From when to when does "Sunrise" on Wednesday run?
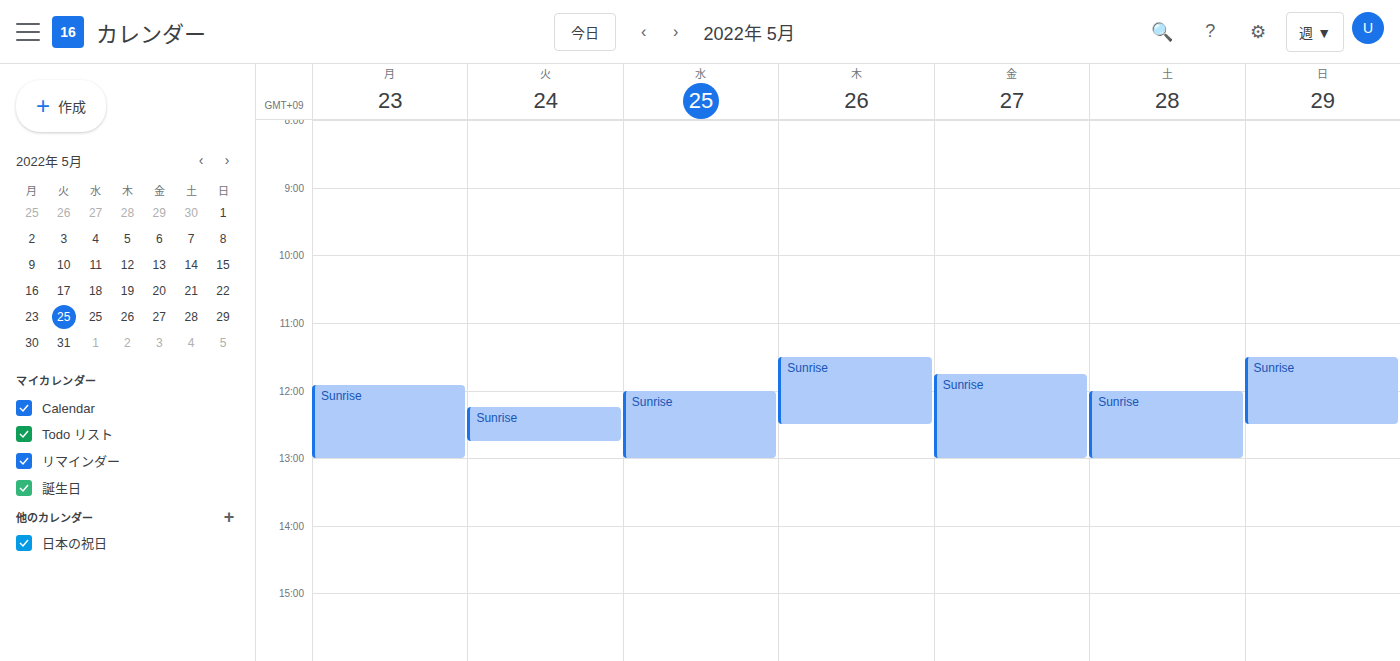
12:00 PM to 1:00 PM